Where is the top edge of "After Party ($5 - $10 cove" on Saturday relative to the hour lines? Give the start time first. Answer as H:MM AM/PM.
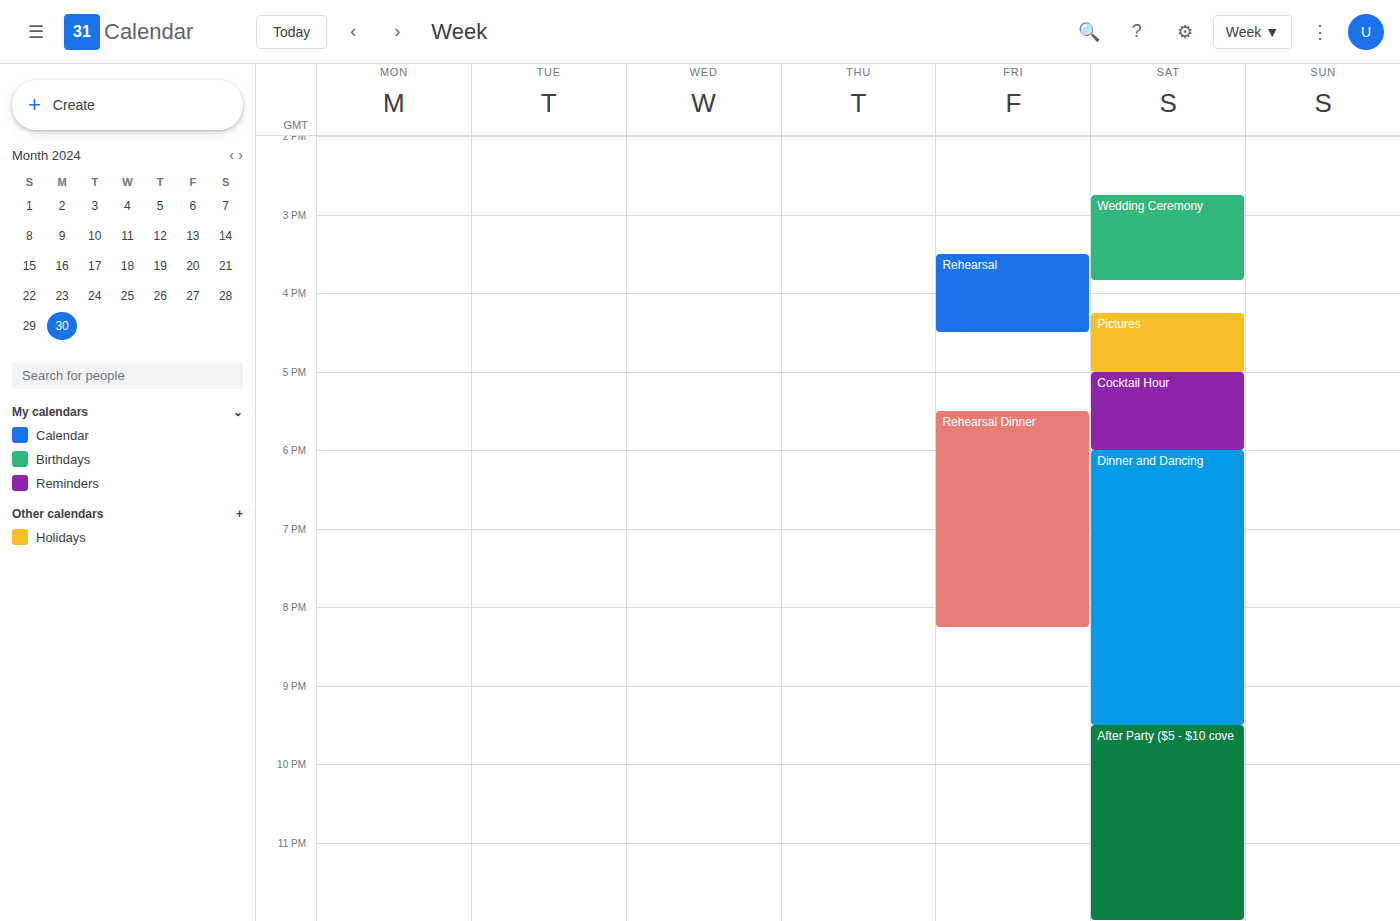
9:30 PM -- halfway between the 9 PM and 10 PM lines.